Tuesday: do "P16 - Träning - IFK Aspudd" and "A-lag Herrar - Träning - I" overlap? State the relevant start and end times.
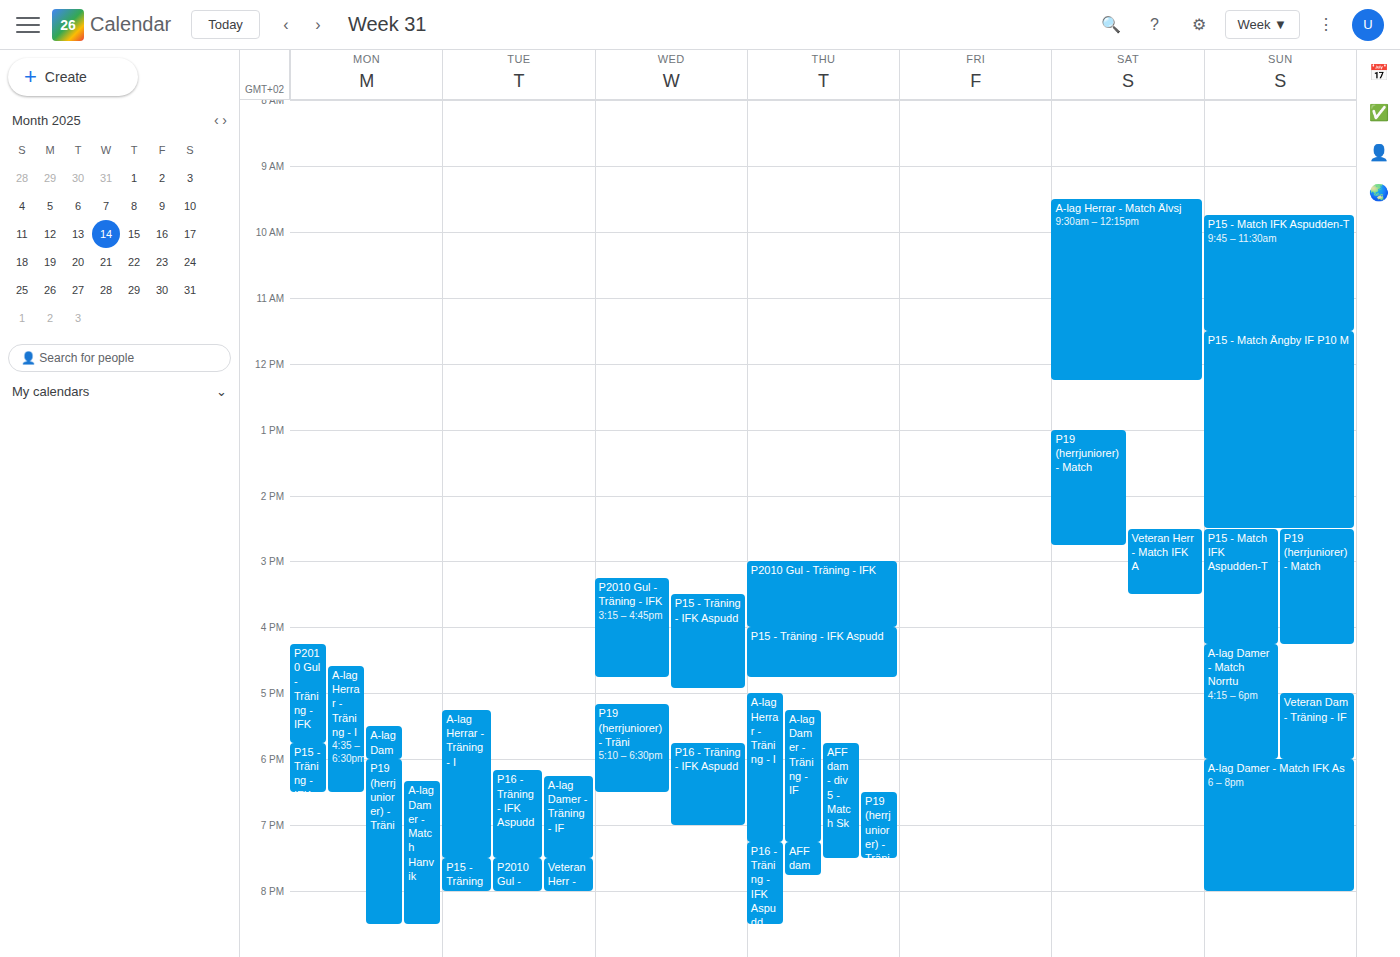
"P16 - Träning - IFK Aspudd" starts at 6:10 PM, before "A-lag Herrar - Träning - I" ends at 7:30 PM -- they overlap.